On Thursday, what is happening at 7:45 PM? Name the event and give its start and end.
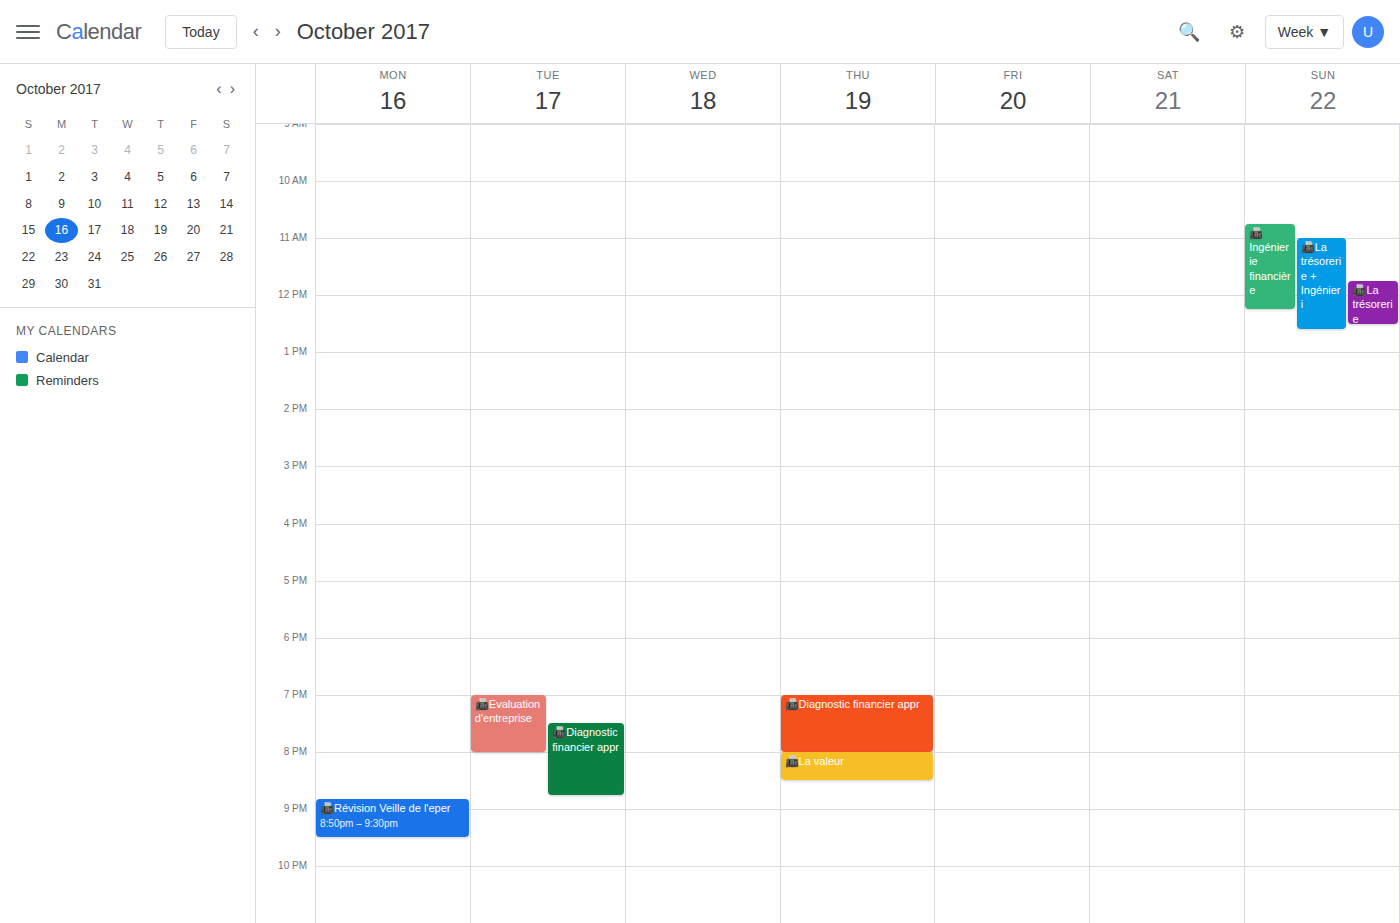
"📠Diagnostic financier appr", 7:00 PM to 8:00 PM